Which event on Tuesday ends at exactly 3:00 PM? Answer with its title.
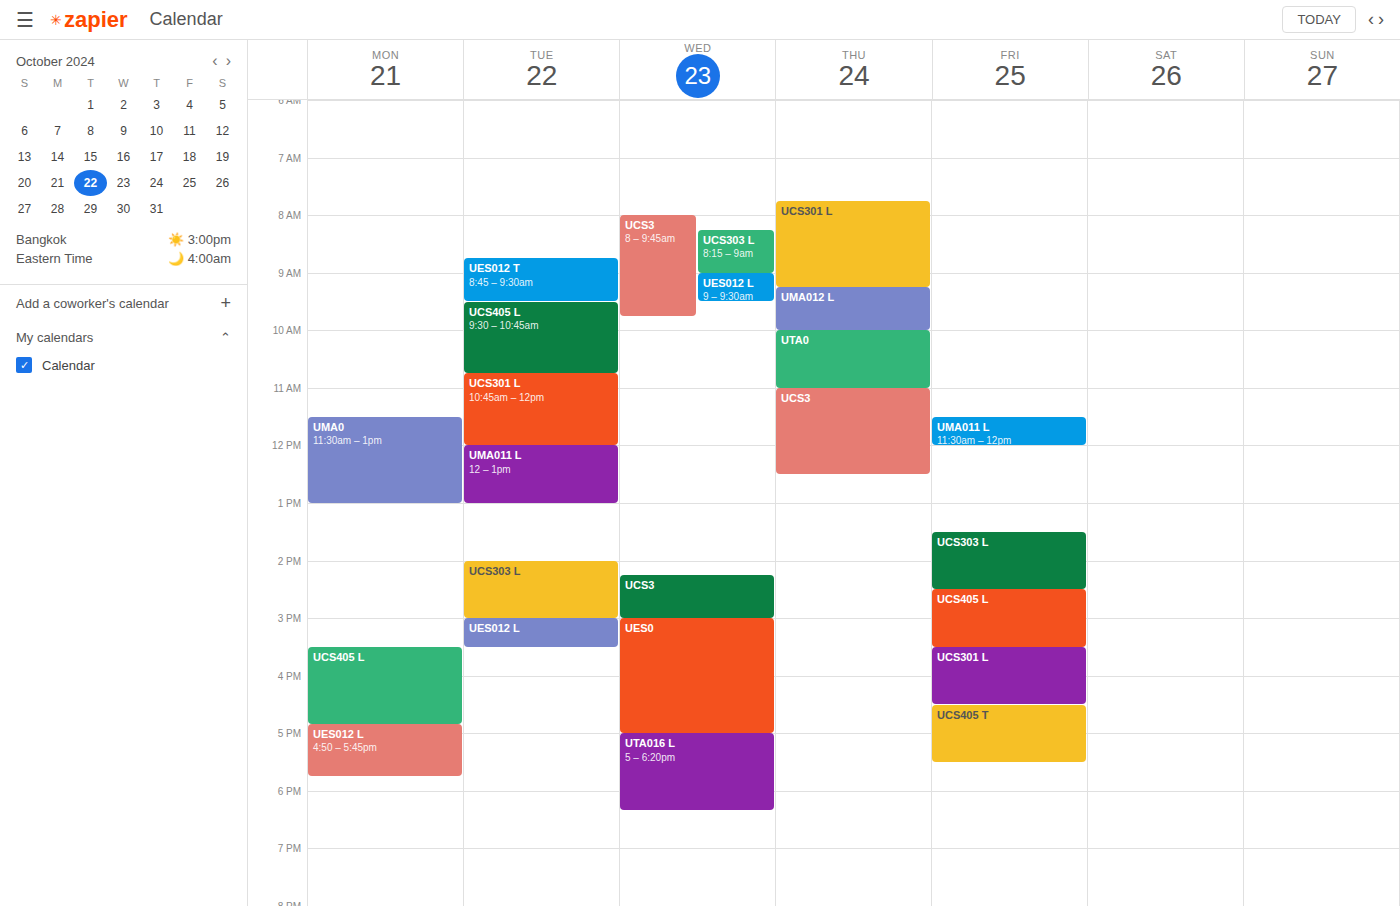
"UCS303 L"